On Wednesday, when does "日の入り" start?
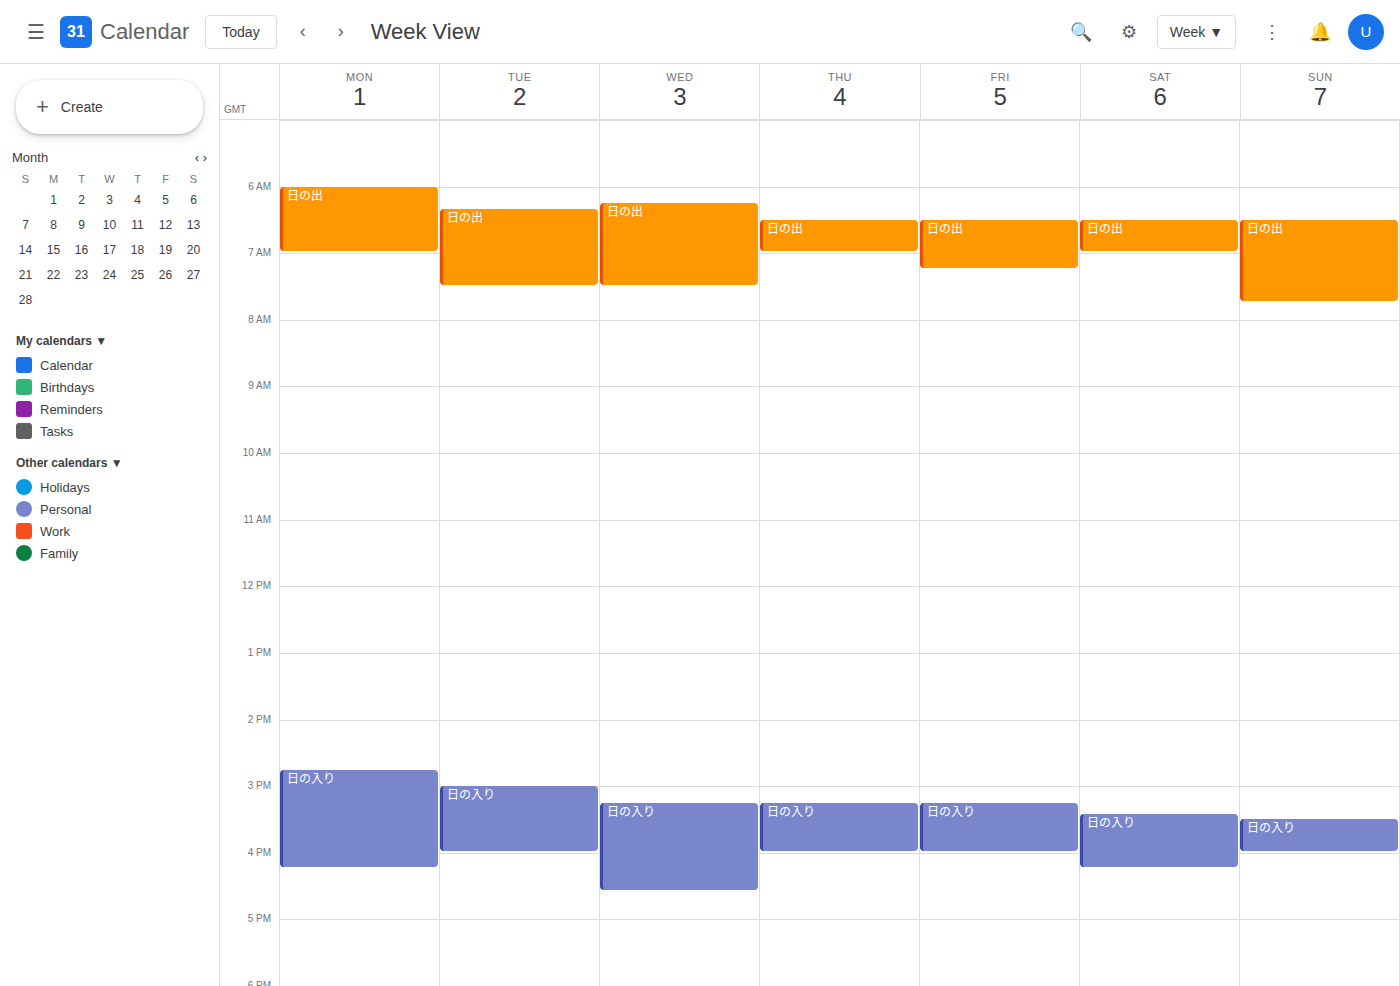
3:15 PM